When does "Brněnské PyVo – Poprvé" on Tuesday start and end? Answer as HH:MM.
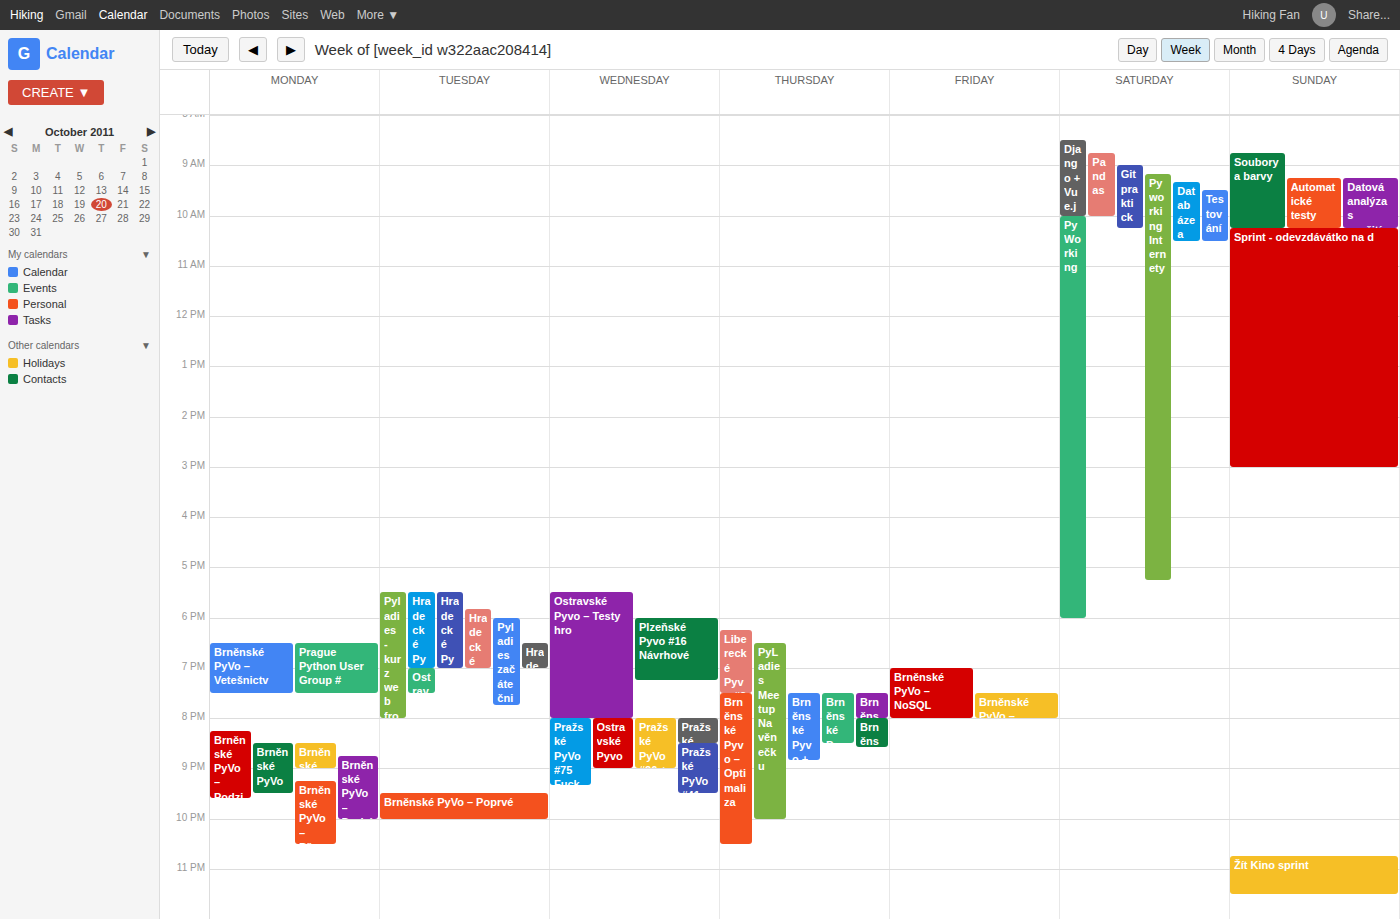
21:30 to 22:00